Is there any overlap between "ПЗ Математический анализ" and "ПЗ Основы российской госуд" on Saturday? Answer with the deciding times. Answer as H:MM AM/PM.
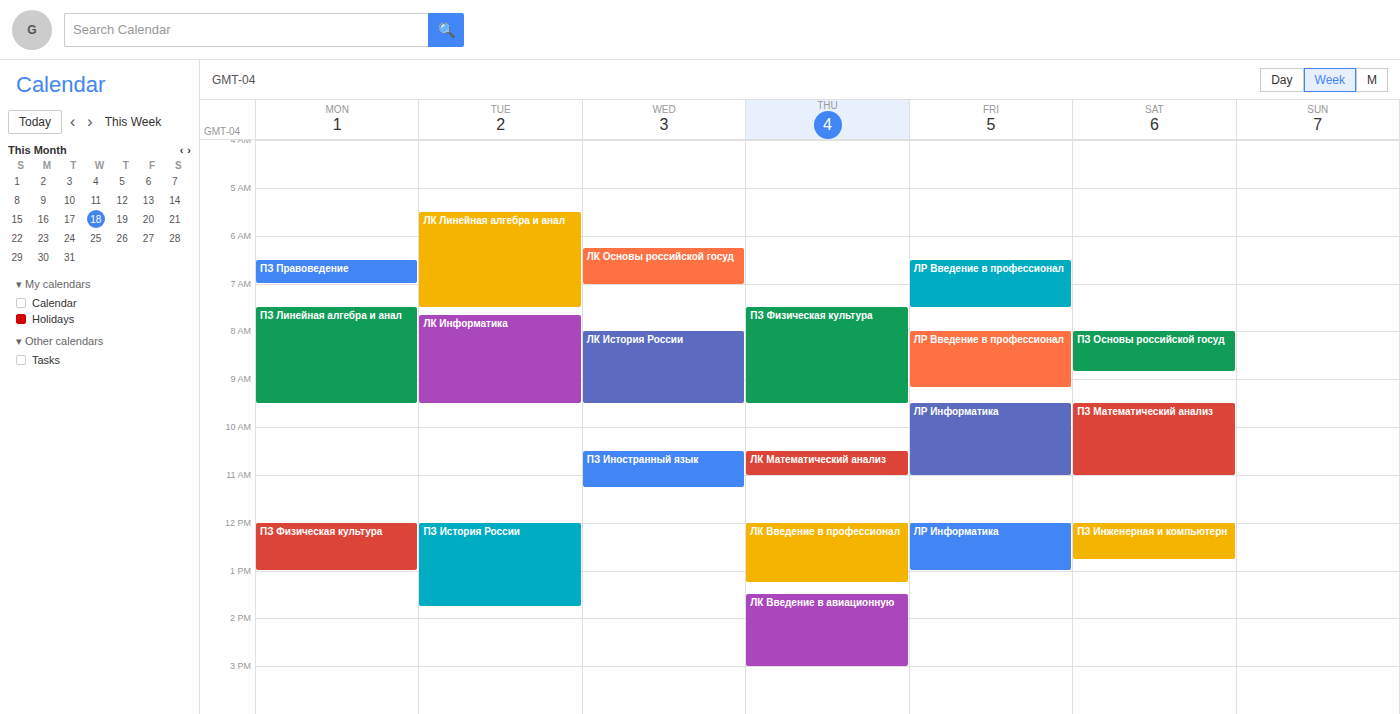
"ПЗ Основы российской госуд" ends at 8:50 AM and "ПЗ Математический анализ" starts at 9:30 AM -- no overlap.